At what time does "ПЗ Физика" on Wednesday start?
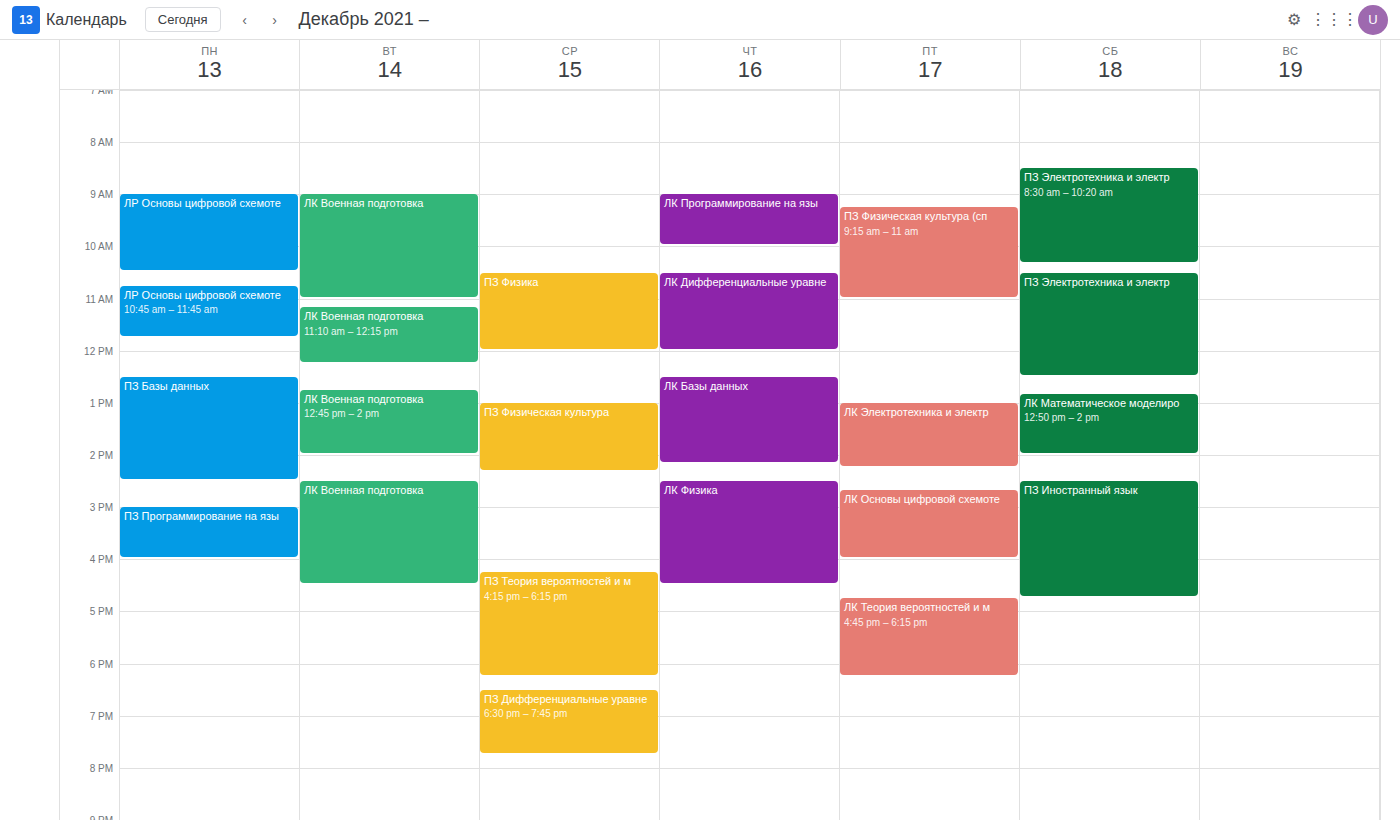
10:30 AM